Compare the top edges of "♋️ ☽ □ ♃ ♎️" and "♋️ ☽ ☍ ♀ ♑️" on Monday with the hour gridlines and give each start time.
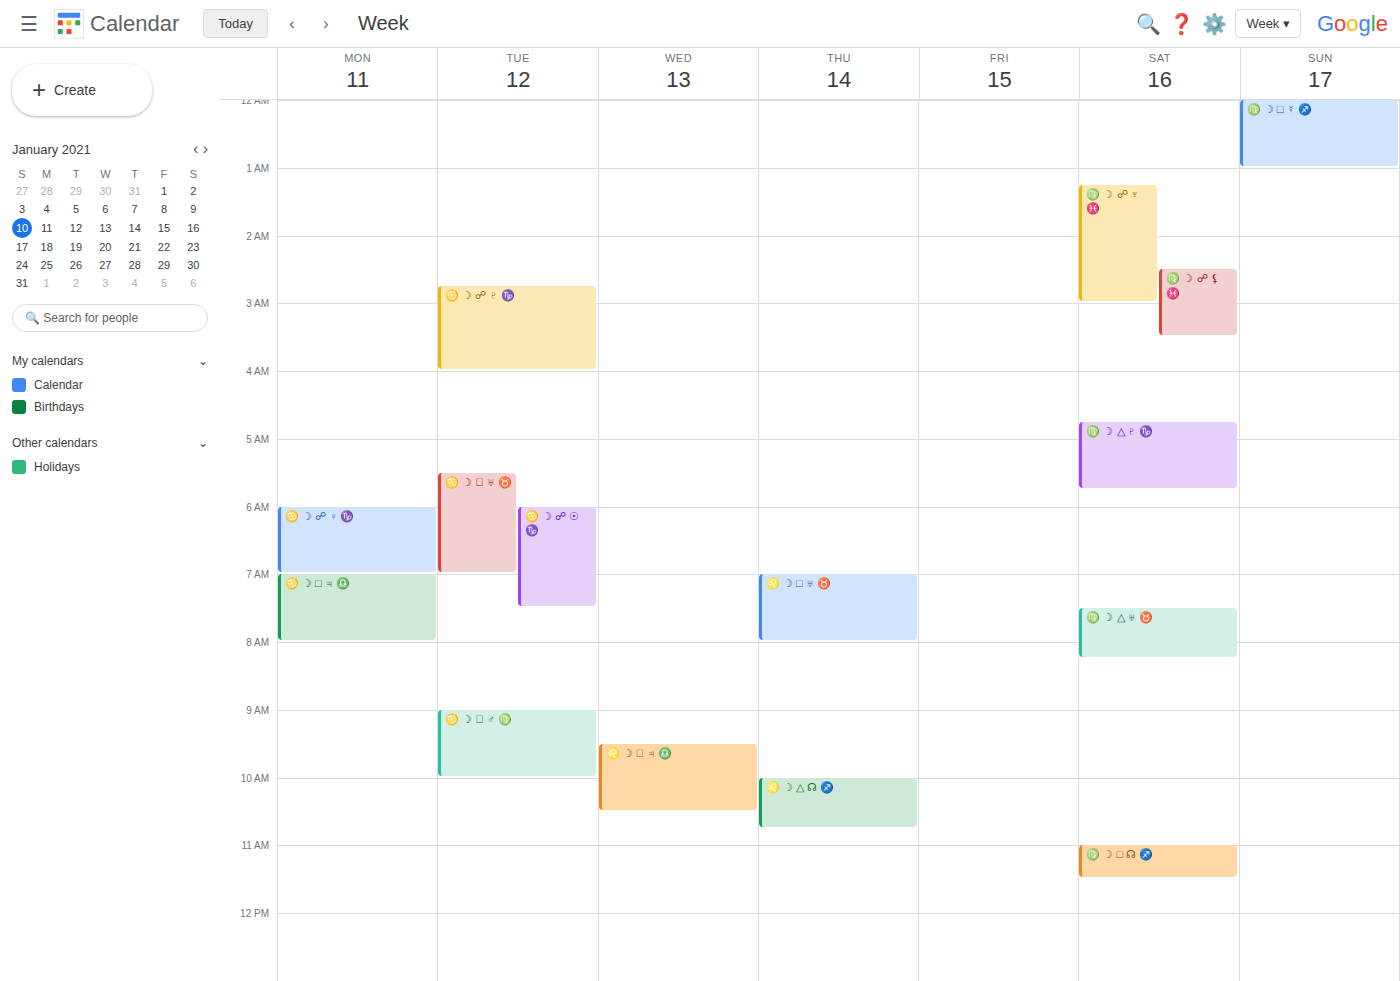
"♋️ ☽ □ ♃ ♎️": 7:00 AM, exactly on the 7 AM line. "♋️ ☽ ☍ ♀ ♑️": 6:00 AM, exactly on the 6 AM line.